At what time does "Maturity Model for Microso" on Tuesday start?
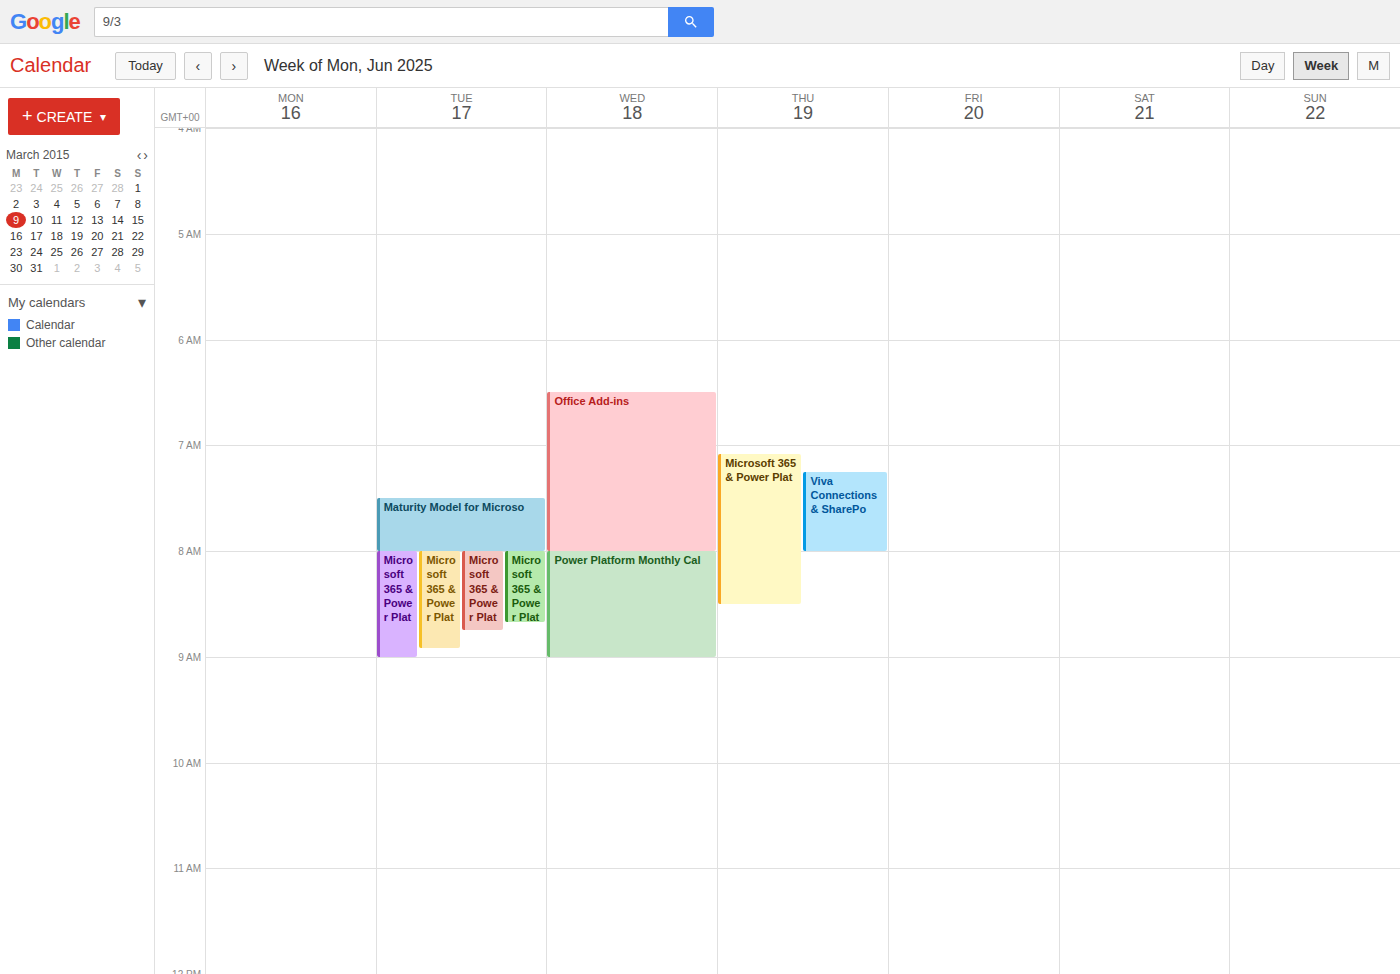
07:30